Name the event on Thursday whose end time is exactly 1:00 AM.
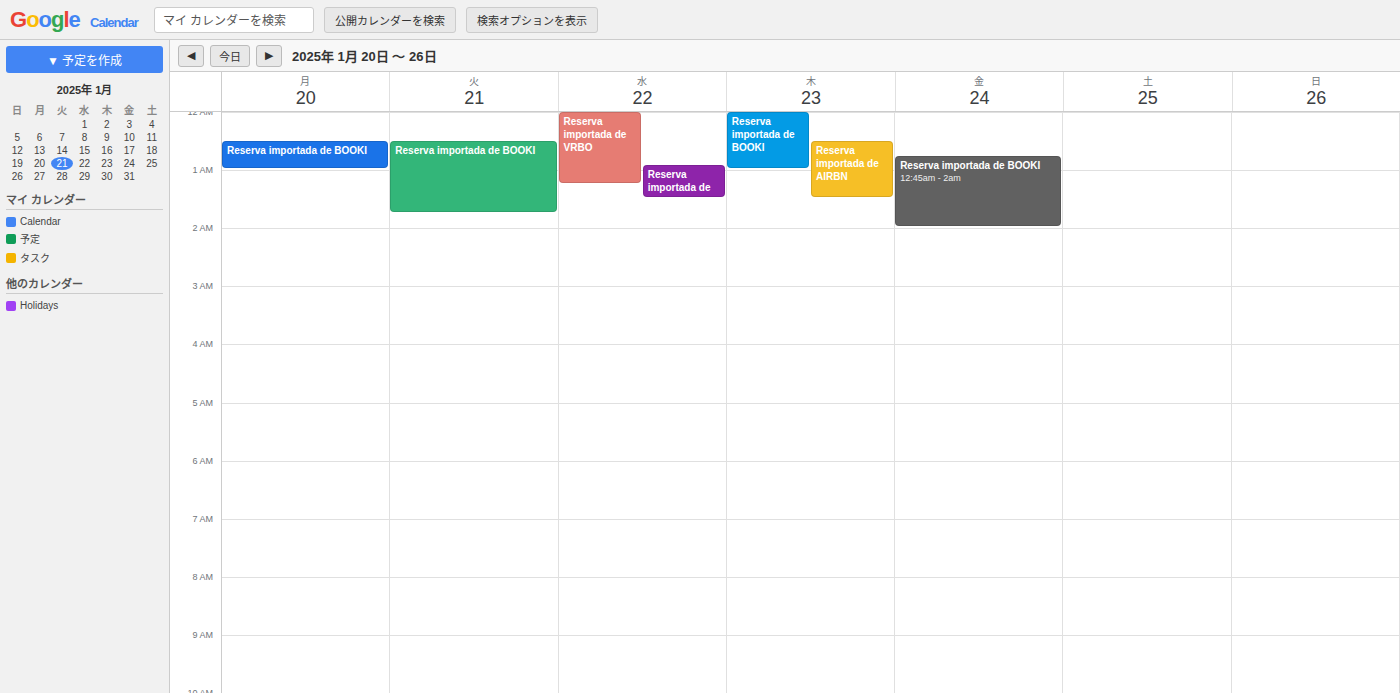
"Reserva importada de BOOKI"